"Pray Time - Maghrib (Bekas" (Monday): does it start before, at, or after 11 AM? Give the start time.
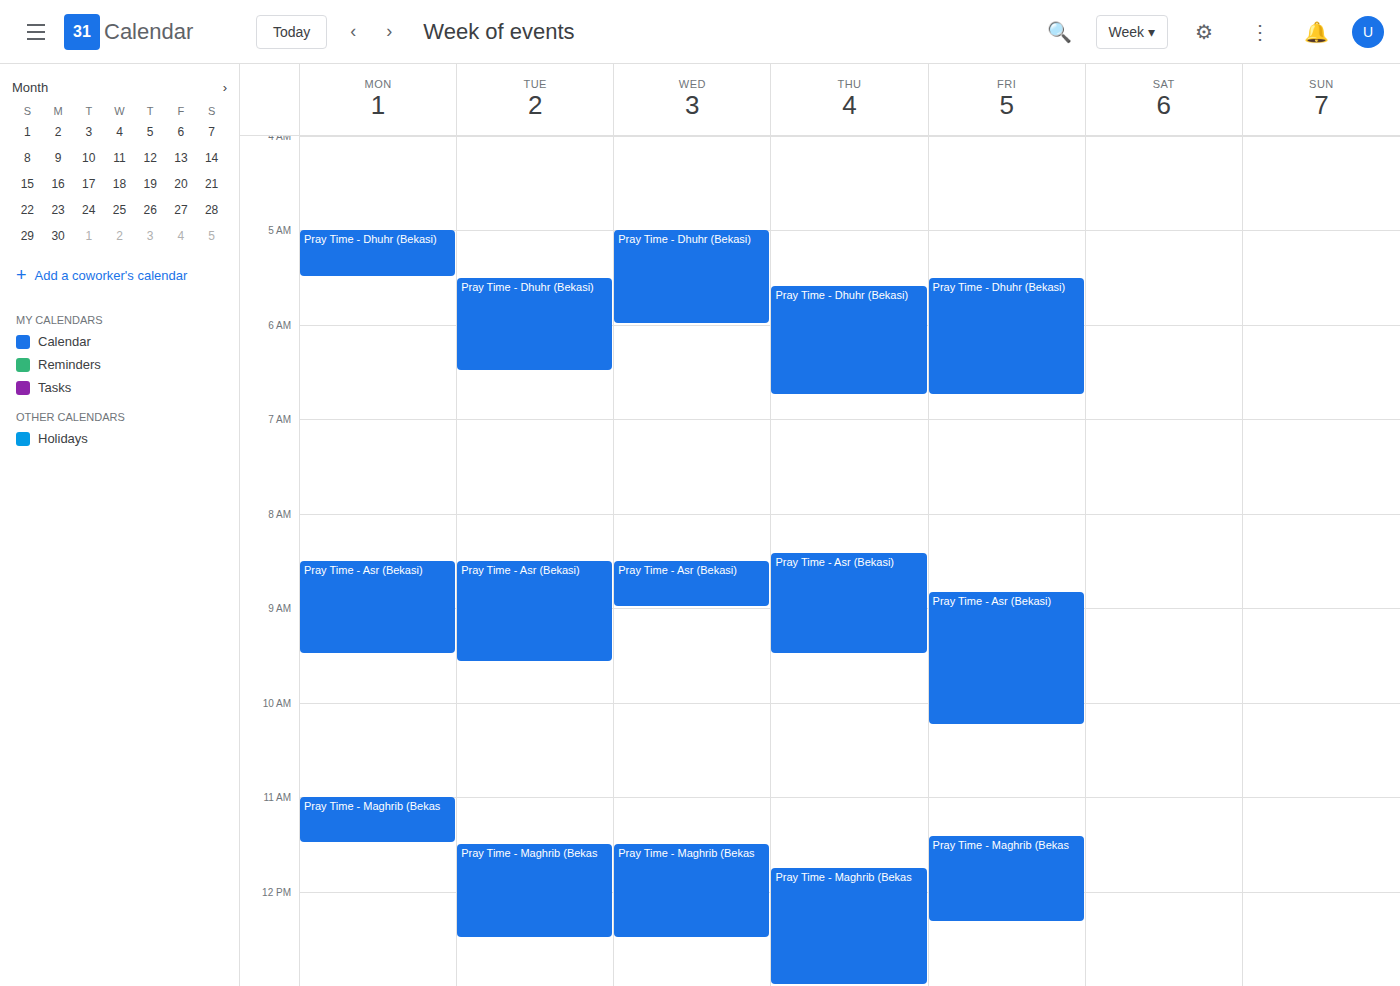
11:00 AM -- exactly at 11 AM, on the 11 AM line.